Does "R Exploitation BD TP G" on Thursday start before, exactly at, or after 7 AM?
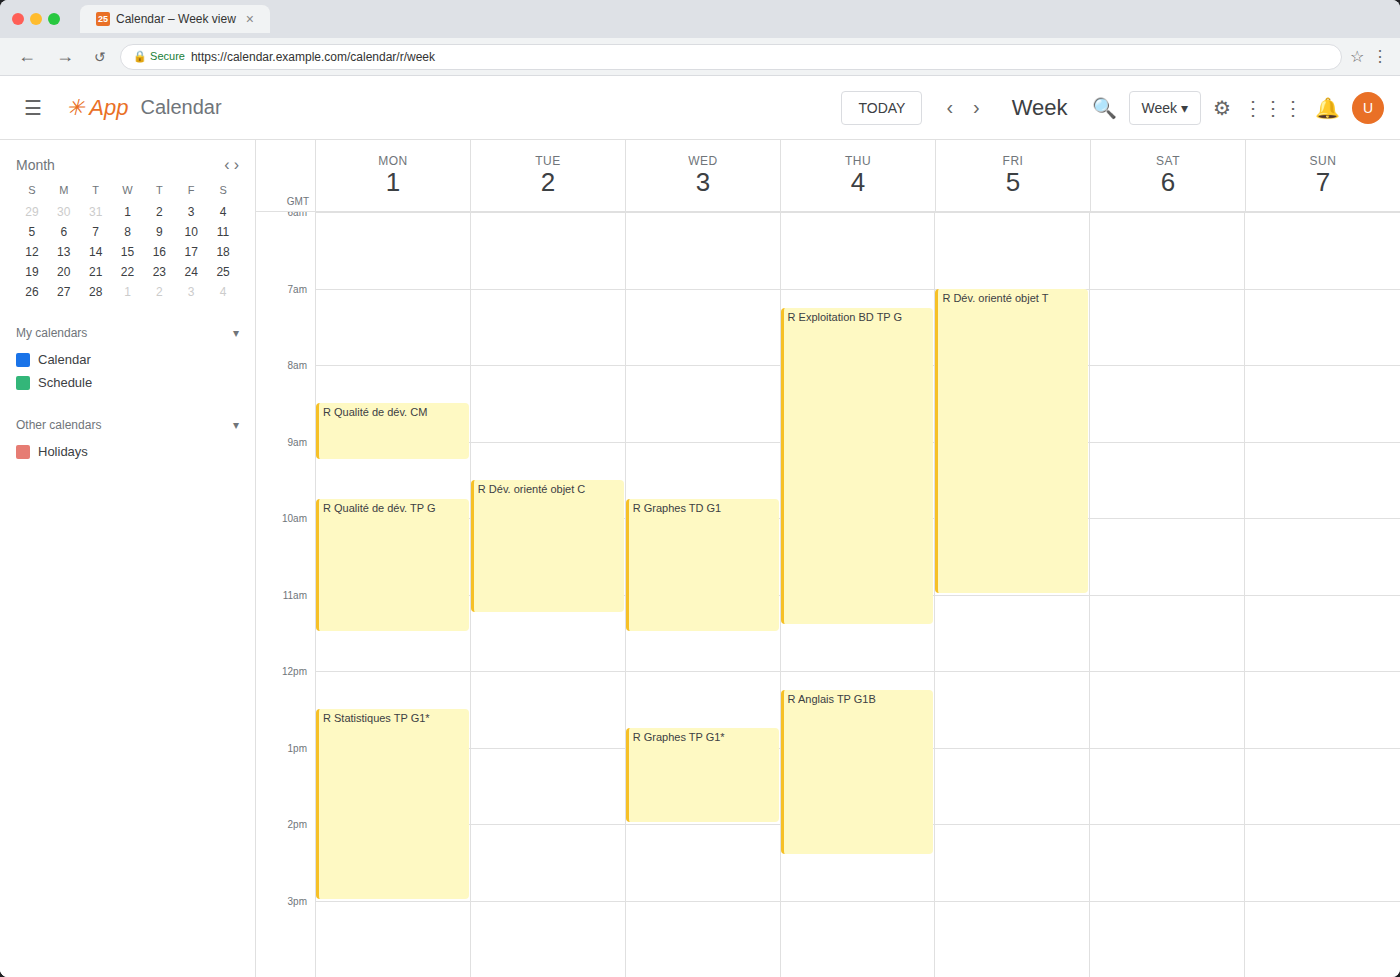
7:15 AM -- after 7 AM, 15 minutes below the 7 AM line.